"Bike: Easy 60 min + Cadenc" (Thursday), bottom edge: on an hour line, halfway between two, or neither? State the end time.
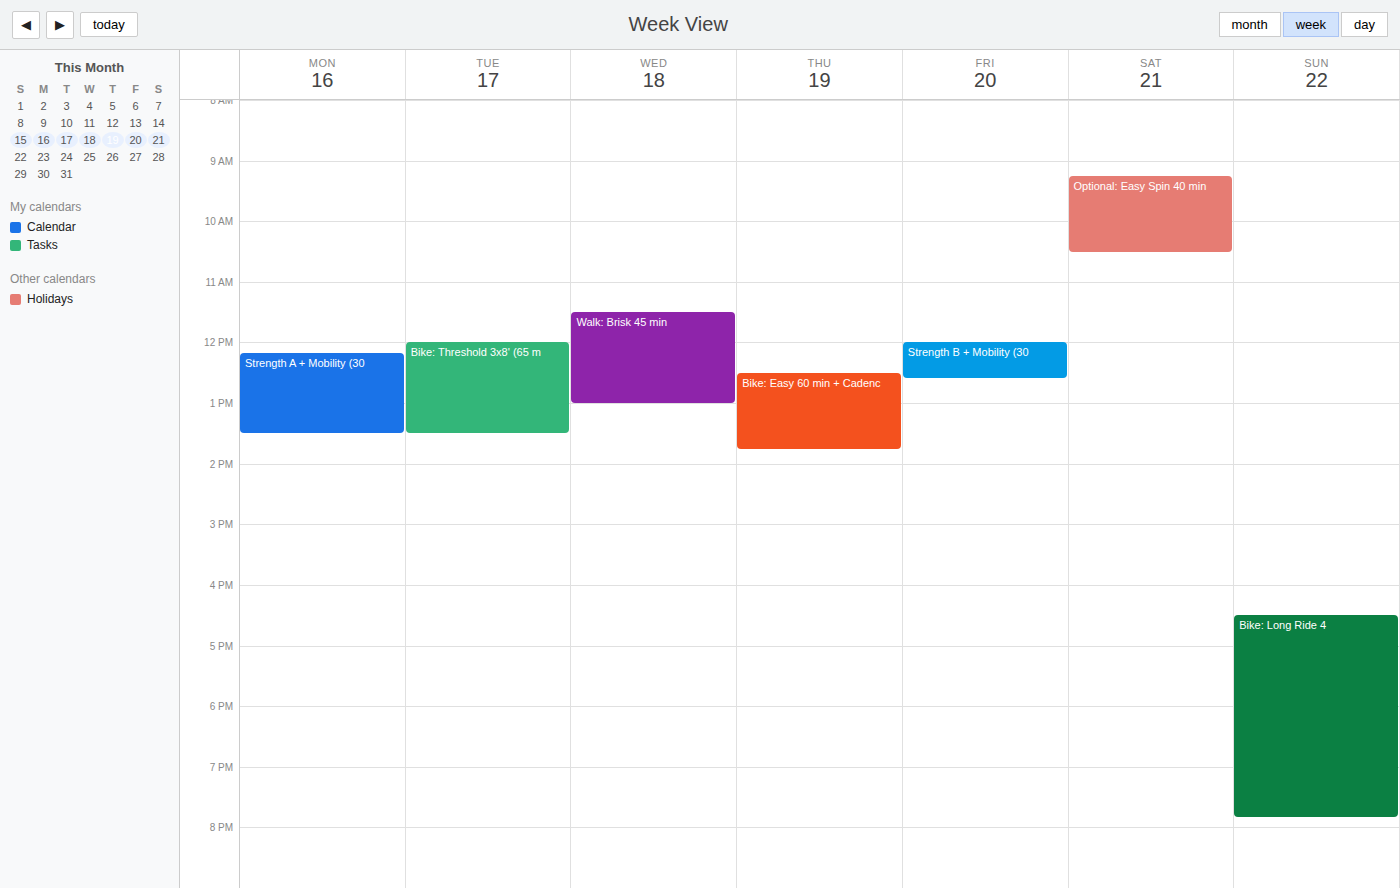
1:45 PM -- neither: three quarters of the way from the 1 PM line to the 2 PM line.